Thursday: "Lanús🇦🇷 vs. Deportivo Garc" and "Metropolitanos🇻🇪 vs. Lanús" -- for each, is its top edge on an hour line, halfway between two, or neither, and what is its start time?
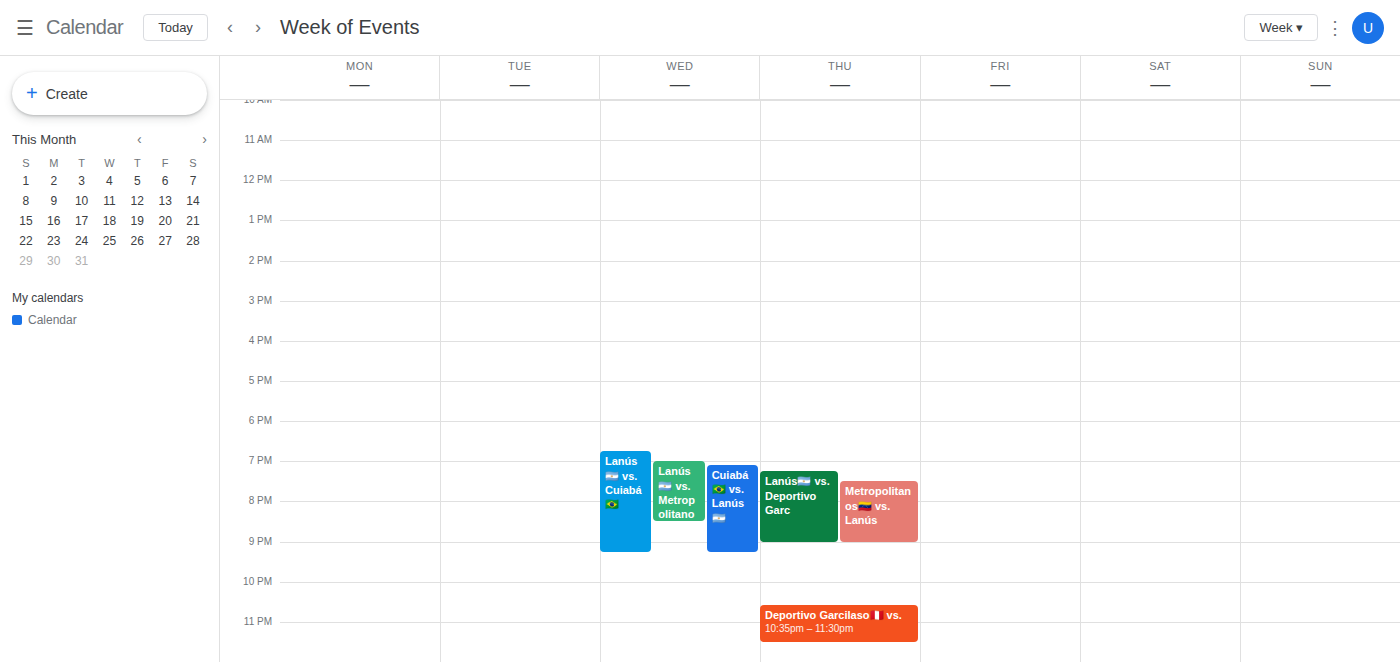
"Lanús🇦🇷 vs. Deportivo Garc": 7:15 PM, neither: a quarter of the way from the 7 PM line to the 8 PM line. "Metropolitanos🇻🇪 vs. Lanús": 7:30 PM, halfway between the 7 PM and 8 PM lines.